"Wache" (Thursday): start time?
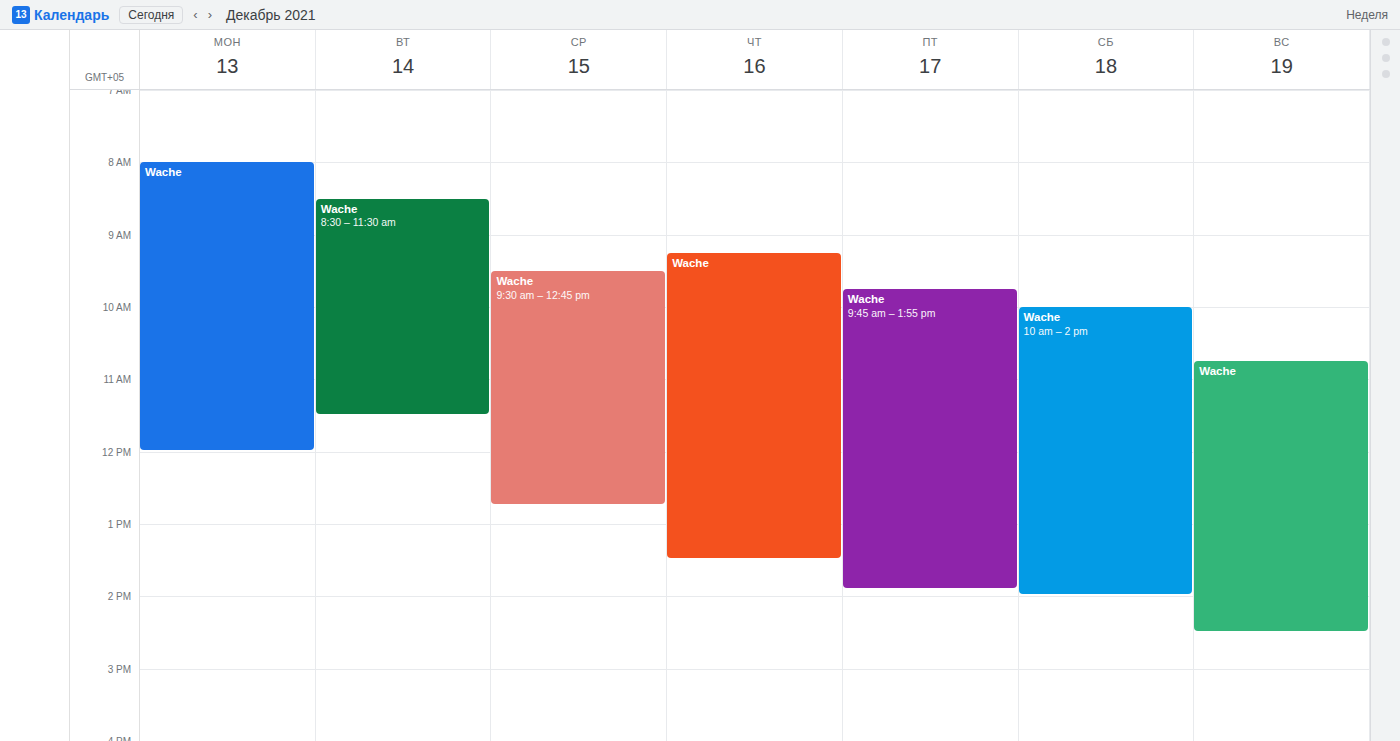
9:15 AM